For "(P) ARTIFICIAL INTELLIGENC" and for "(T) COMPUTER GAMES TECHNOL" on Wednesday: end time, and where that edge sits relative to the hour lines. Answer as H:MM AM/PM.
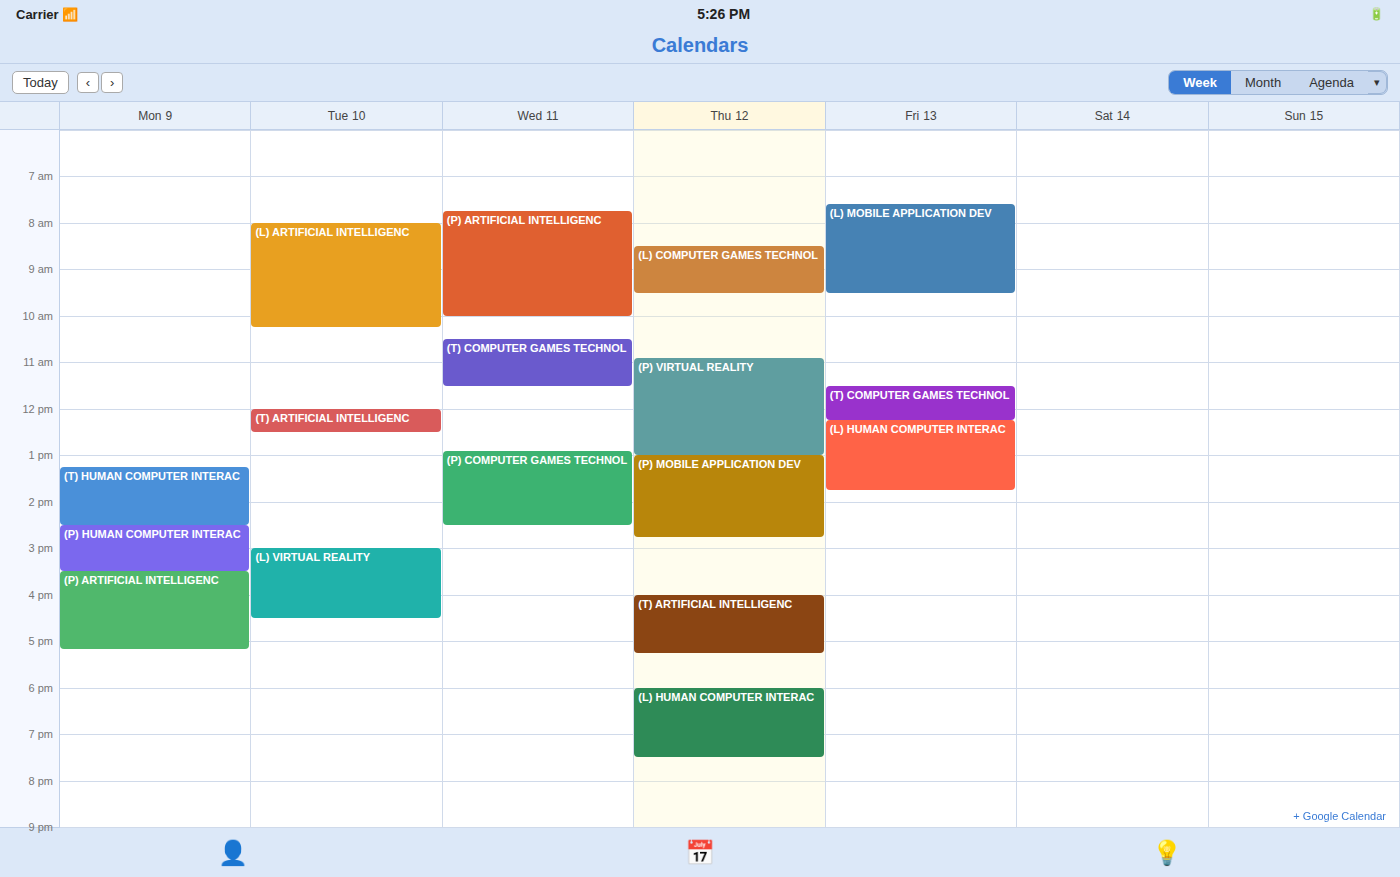
"(P) ARTIFICIAL INTELLIGENC": 10:00 AM, exactly on the 10 AM line. "(T) COMPUTER GAMES TECHNOL": 11:30 AM, halfway between the 11 AM and 12 PM lines.